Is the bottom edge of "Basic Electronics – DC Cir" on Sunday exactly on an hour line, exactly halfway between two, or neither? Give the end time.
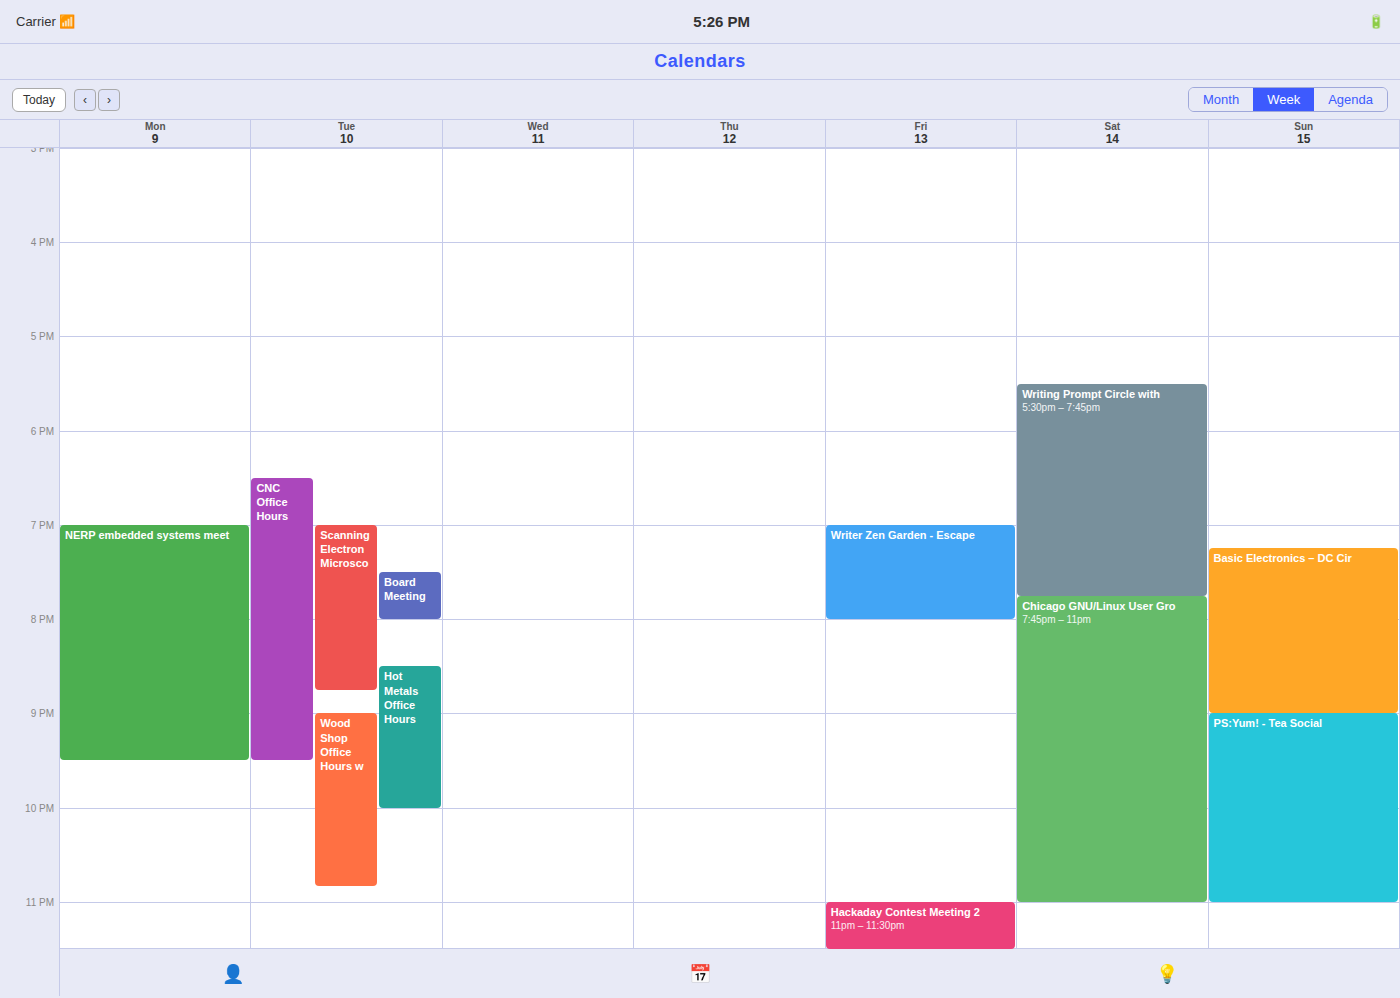
9:00 PM -- exactly on the 9 PM line.